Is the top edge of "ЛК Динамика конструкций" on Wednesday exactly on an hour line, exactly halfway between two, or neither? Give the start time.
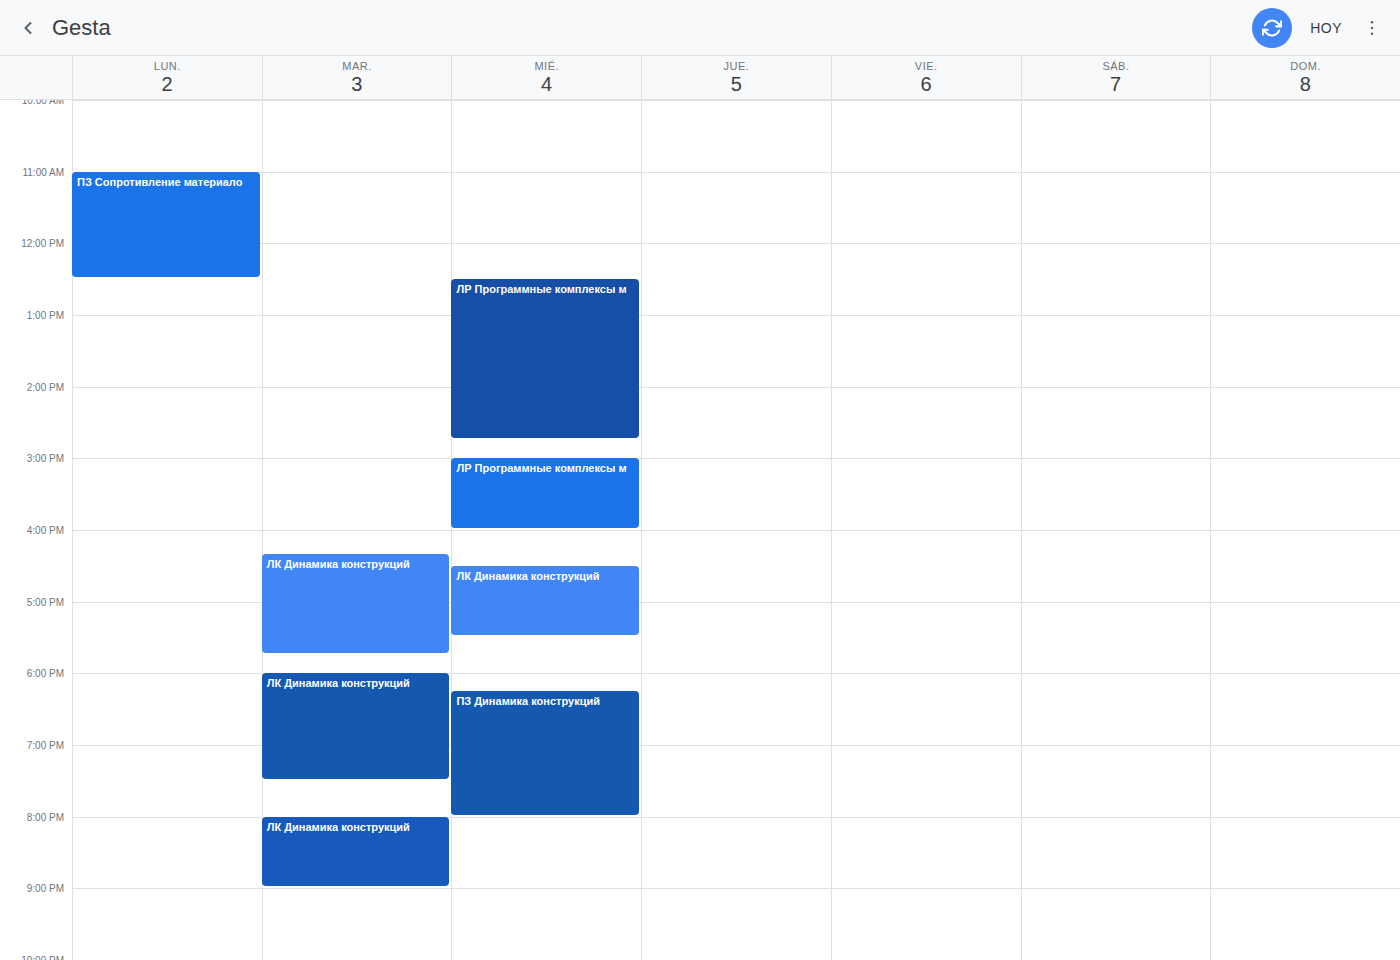
4:30 PM -- halfway between the 4 PM and 5 PM lines.